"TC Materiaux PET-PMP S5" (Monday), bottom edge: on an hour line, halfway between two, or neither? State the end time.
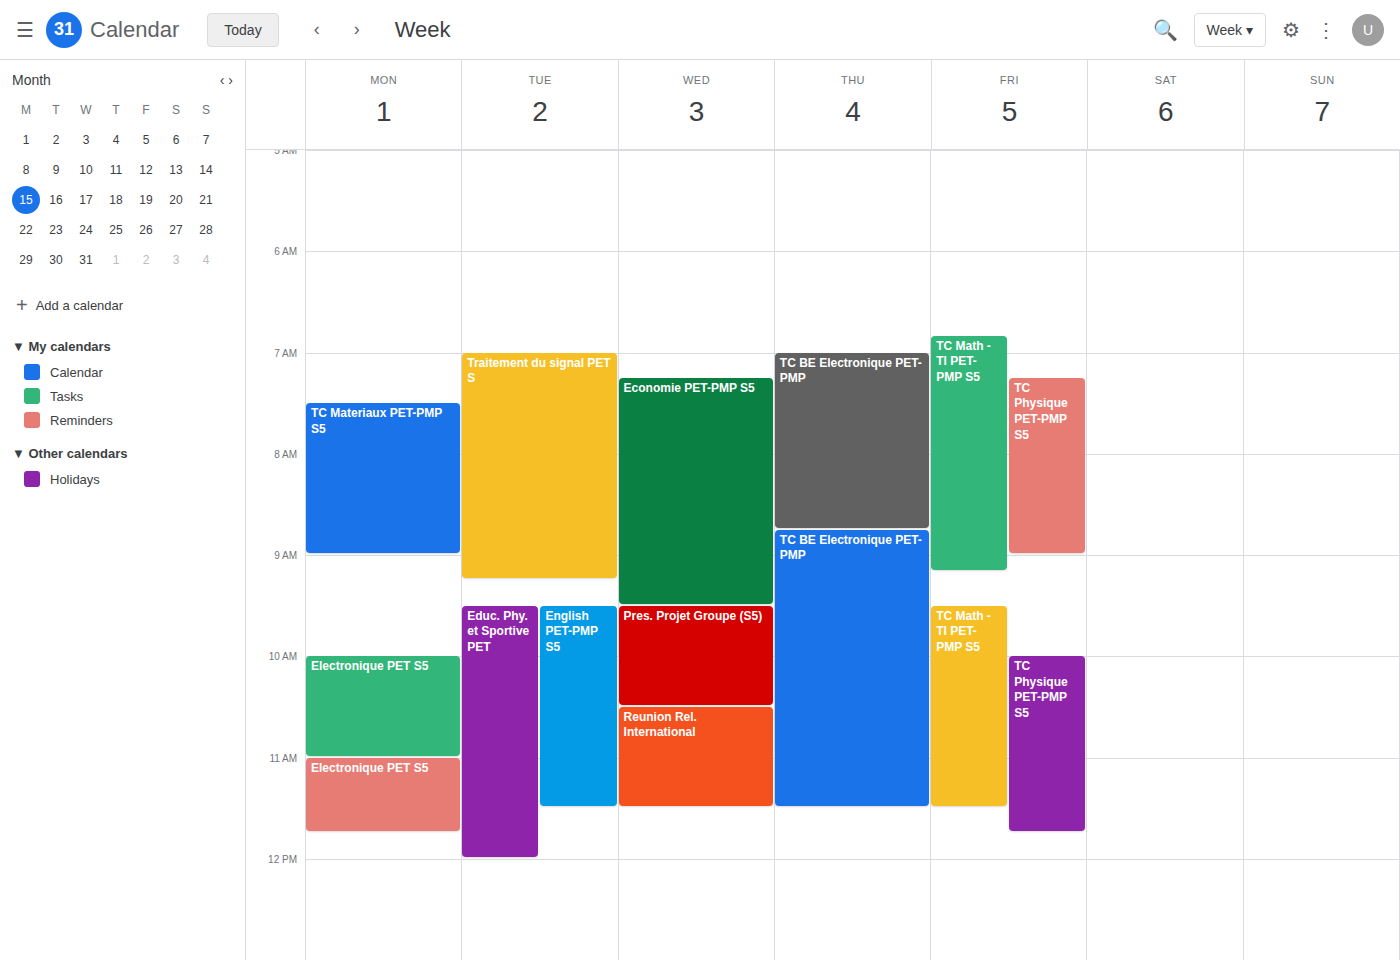
9:00 AM -- exactly on the 9 AM line.